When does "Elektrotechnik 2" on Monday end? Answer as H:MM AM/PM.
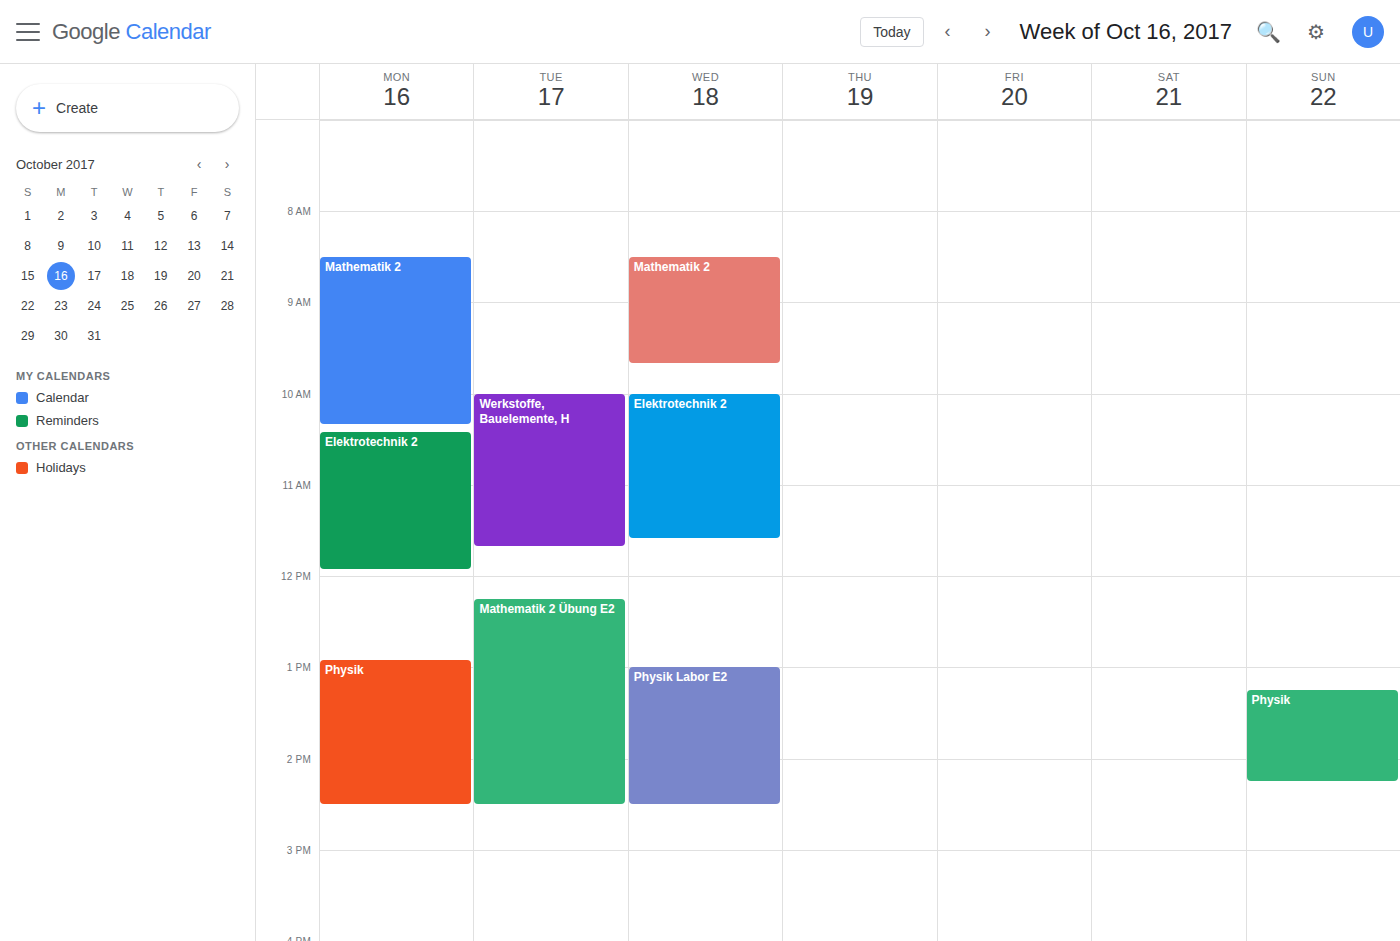
11:55 AM